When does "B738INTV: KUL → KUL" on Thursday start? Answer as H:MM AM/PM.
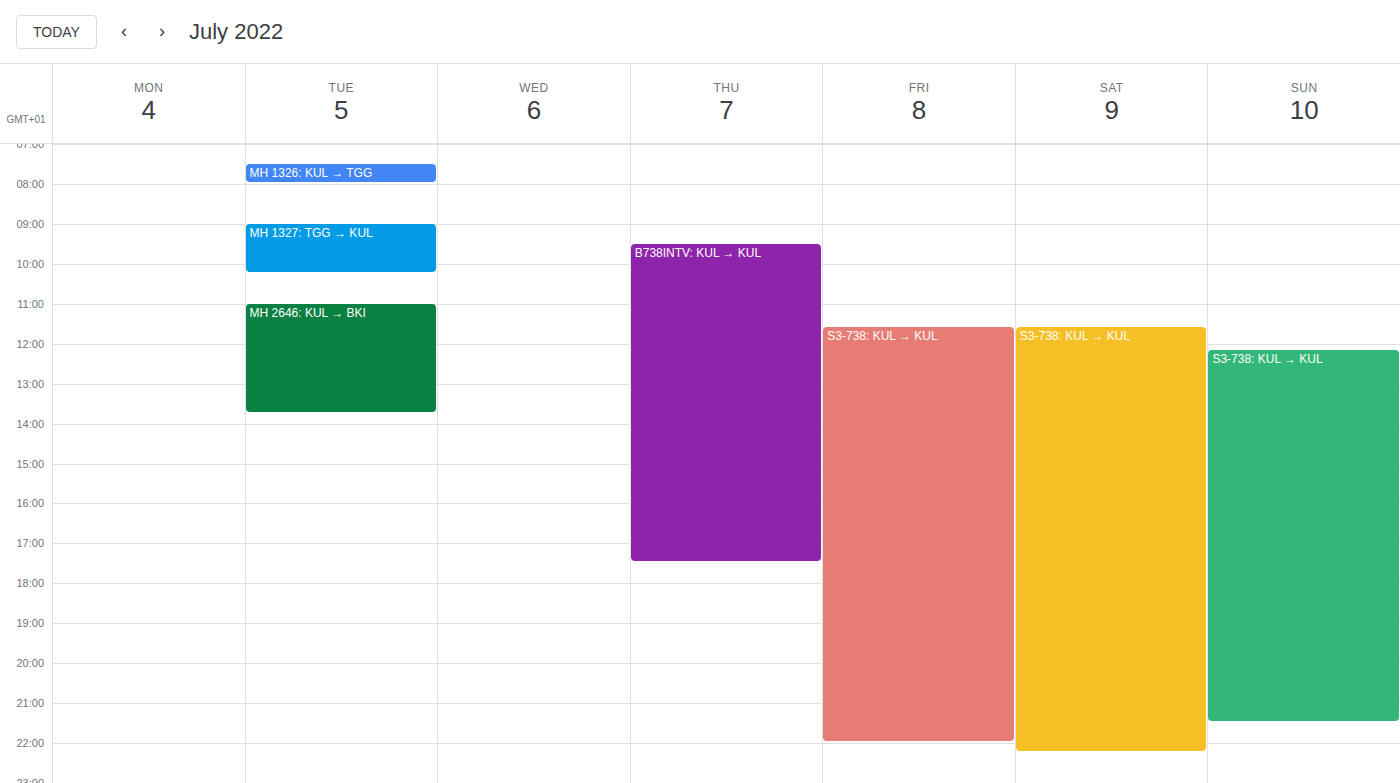
9:30 AM